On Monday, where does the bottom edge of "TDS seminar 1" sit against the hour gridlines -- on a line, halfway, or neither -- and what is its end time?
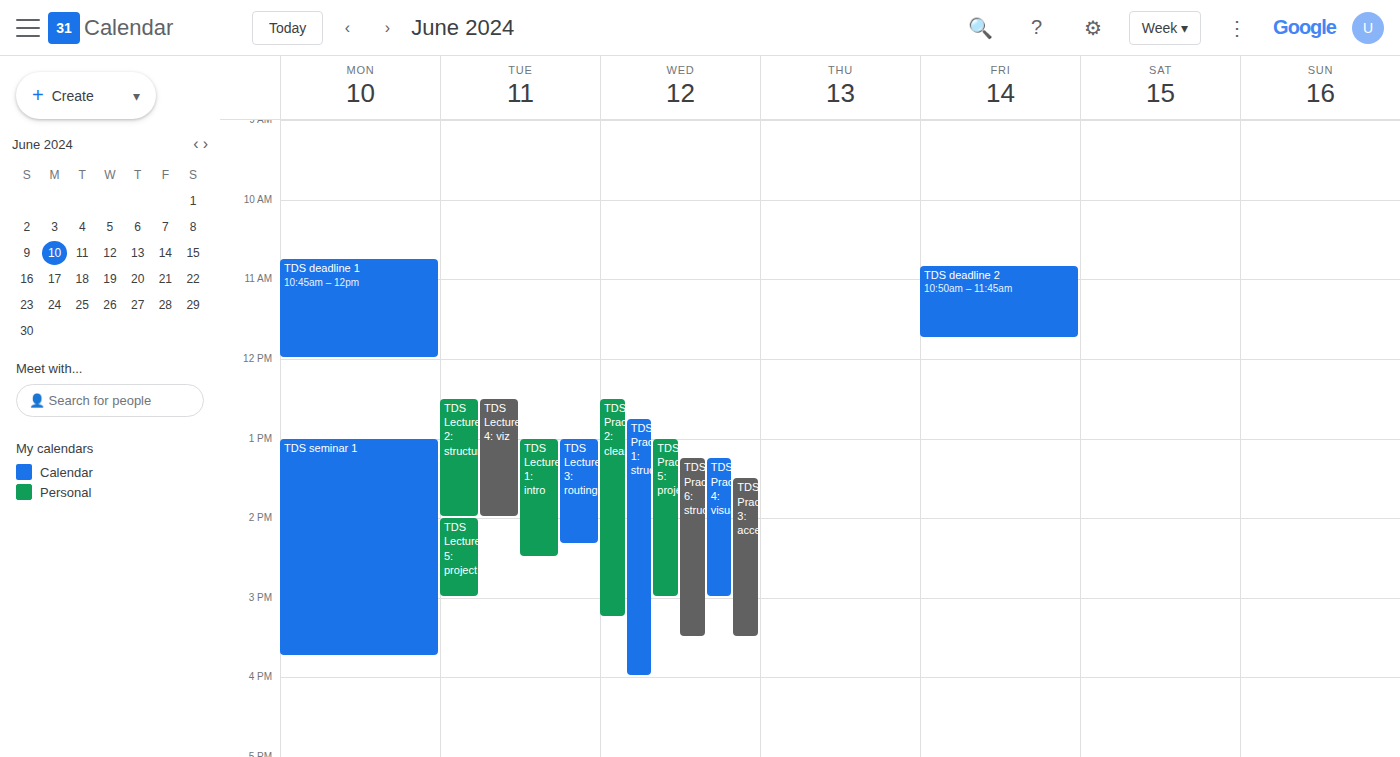
3:45 PM -- neither: three quarters of the way from the 3 PM line to the 4 PM line.